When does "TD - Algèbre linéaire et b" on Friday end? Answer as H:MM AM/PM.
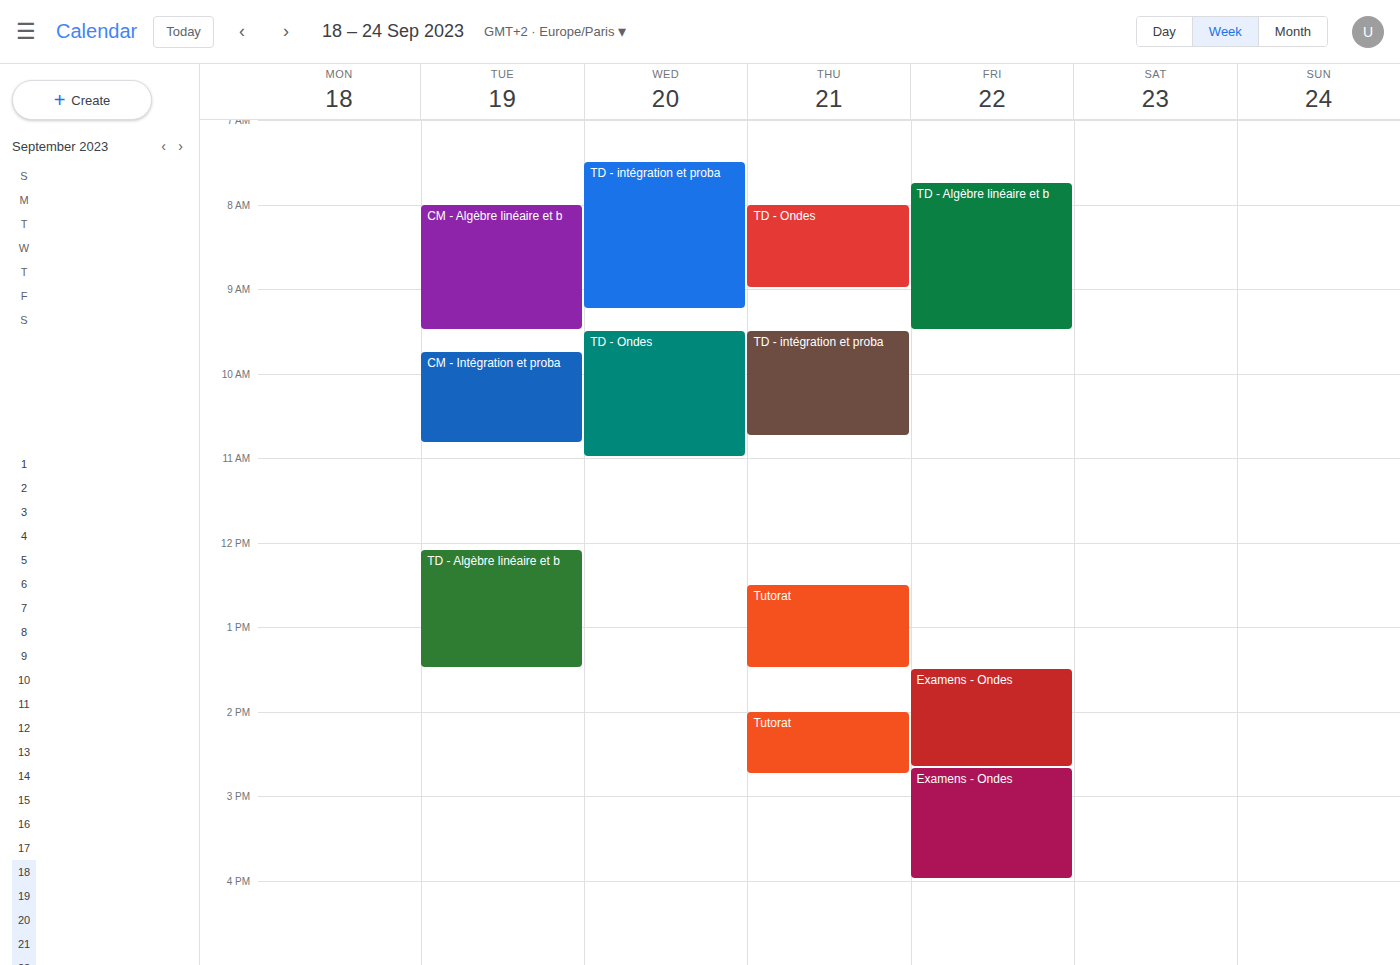
9:30 AM